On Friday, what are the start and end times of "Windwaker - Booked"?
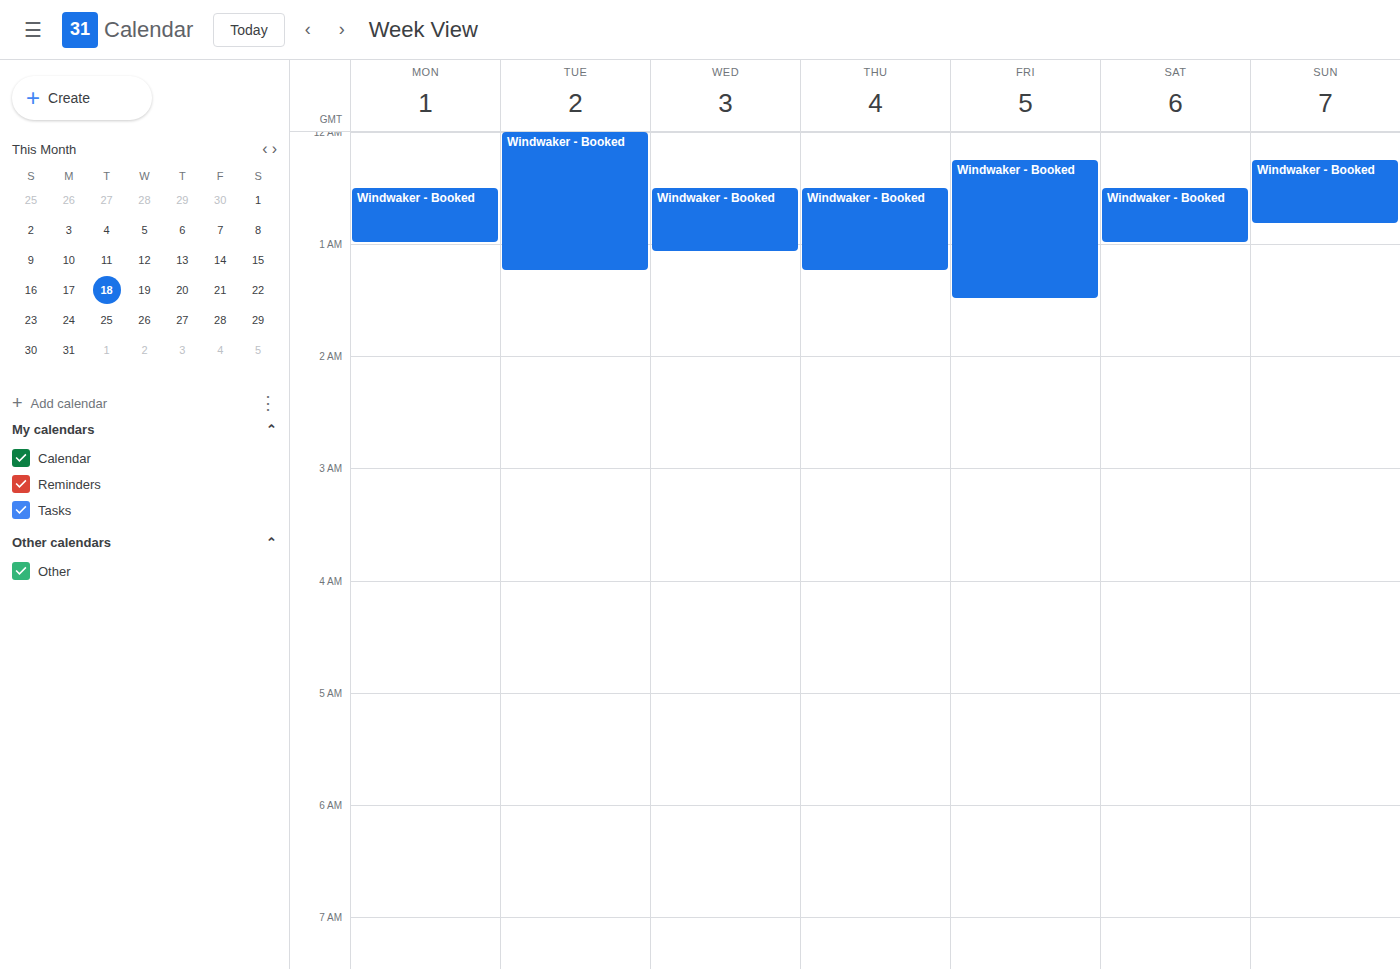
12:15 AM to 1:30 AM